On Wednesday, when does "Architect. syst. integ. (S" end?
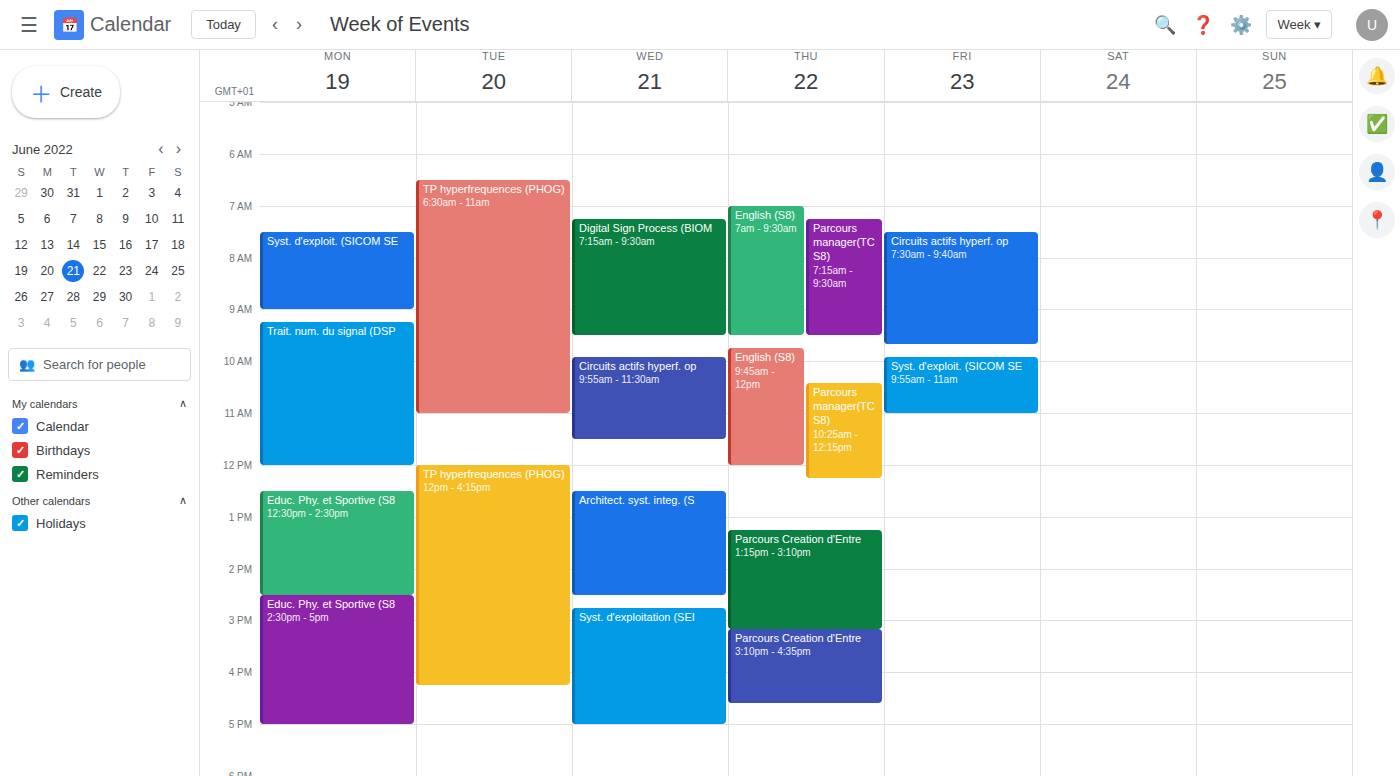
14:30